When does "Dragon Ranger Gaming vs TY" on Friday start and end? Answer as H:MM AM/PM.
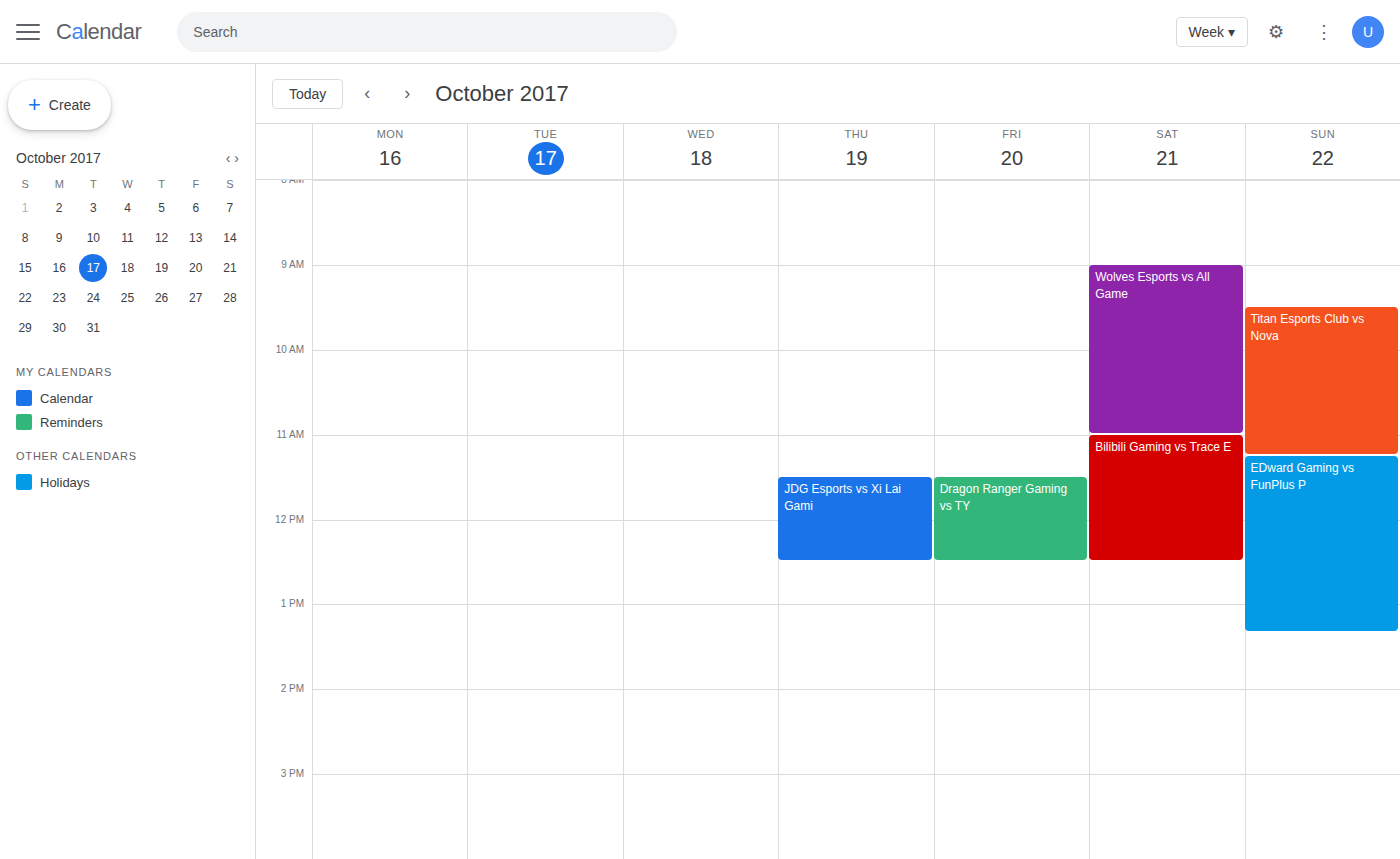
11:30 AM to 12:30 PM